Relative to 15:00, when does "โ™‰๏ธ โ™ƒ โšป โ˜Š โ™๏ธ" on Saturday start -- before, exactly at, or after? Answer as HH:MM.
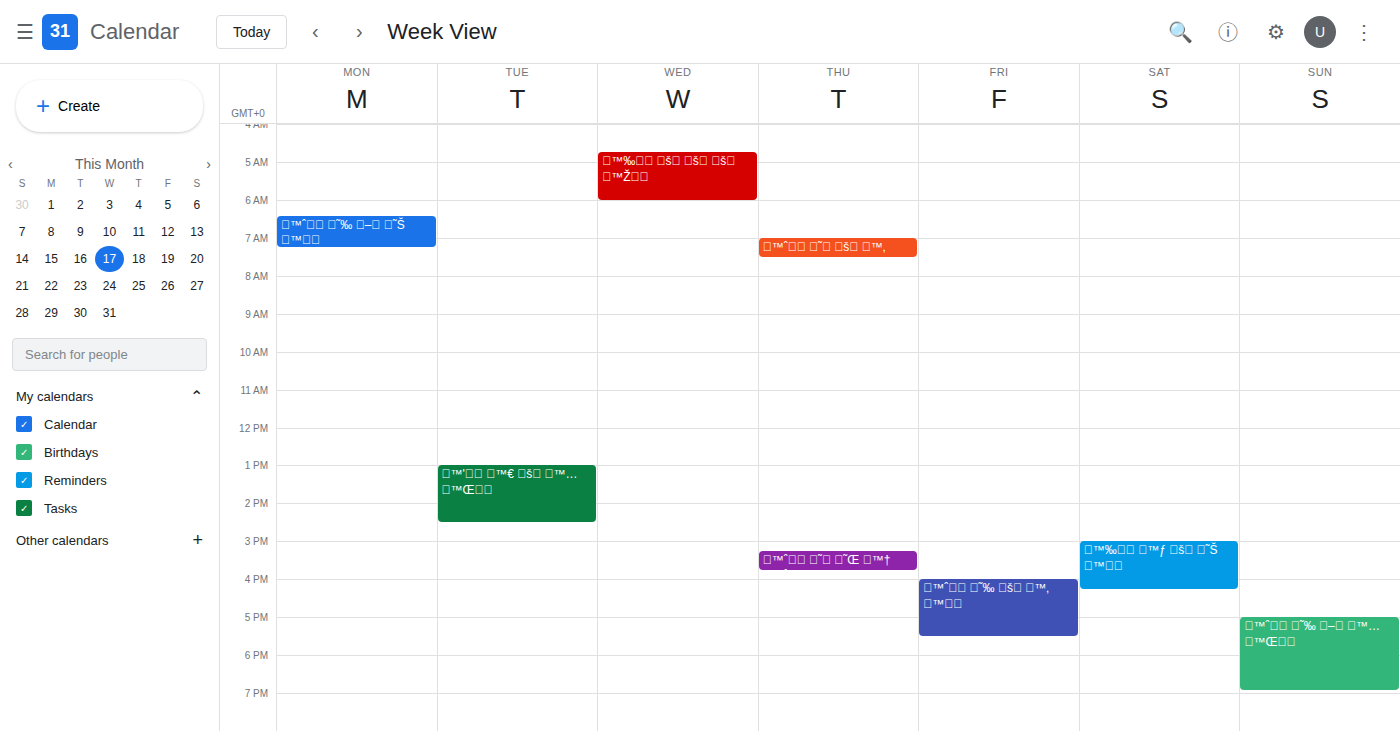
15:00 -- exactly at 15:00, on the 15:00 line.